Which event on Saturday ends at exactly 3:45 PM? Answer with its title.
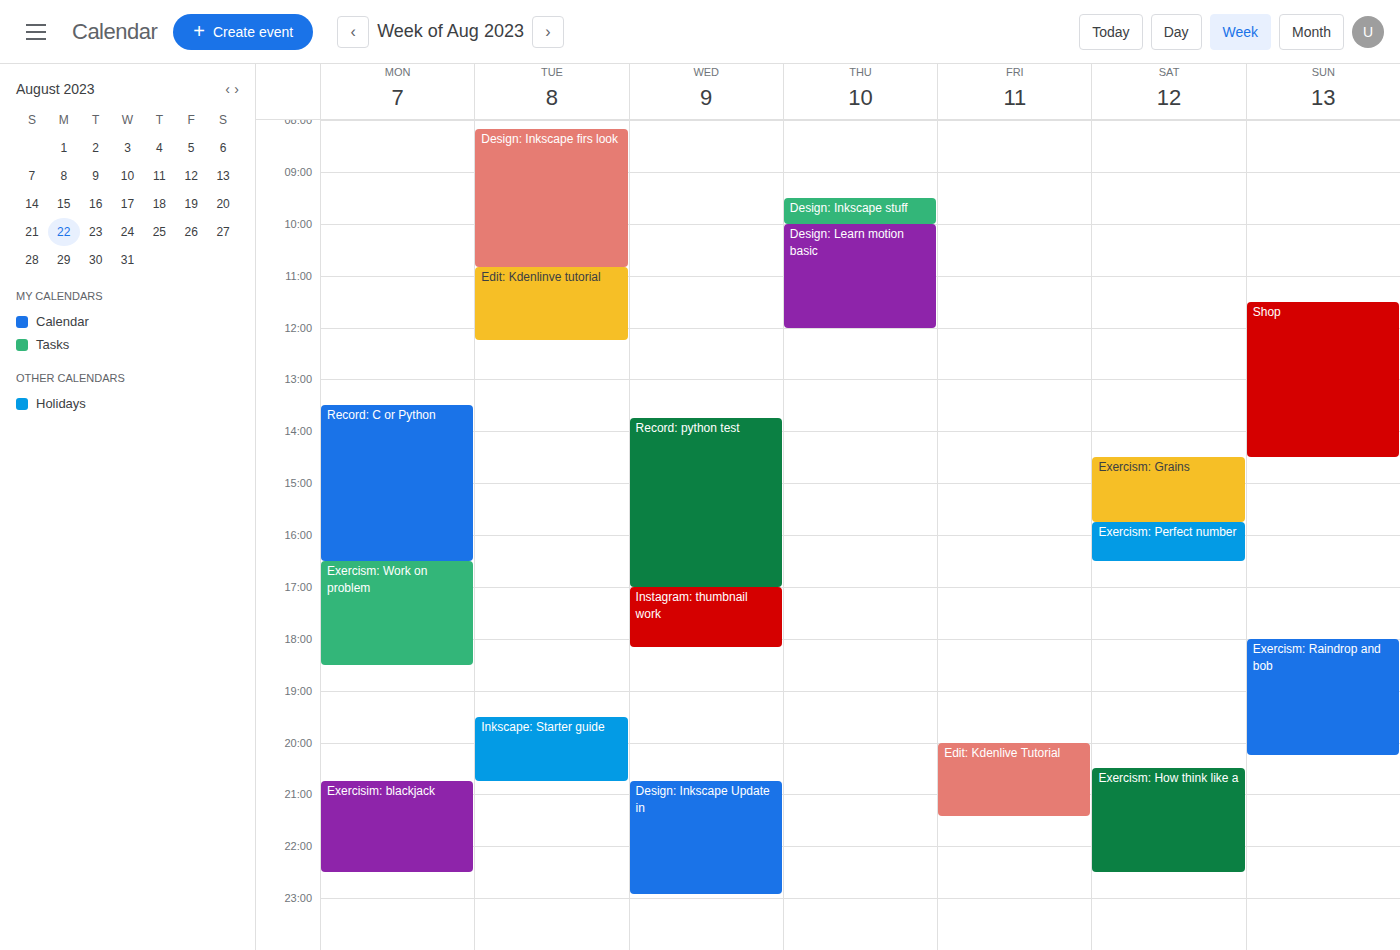
"Exercism: Grains"